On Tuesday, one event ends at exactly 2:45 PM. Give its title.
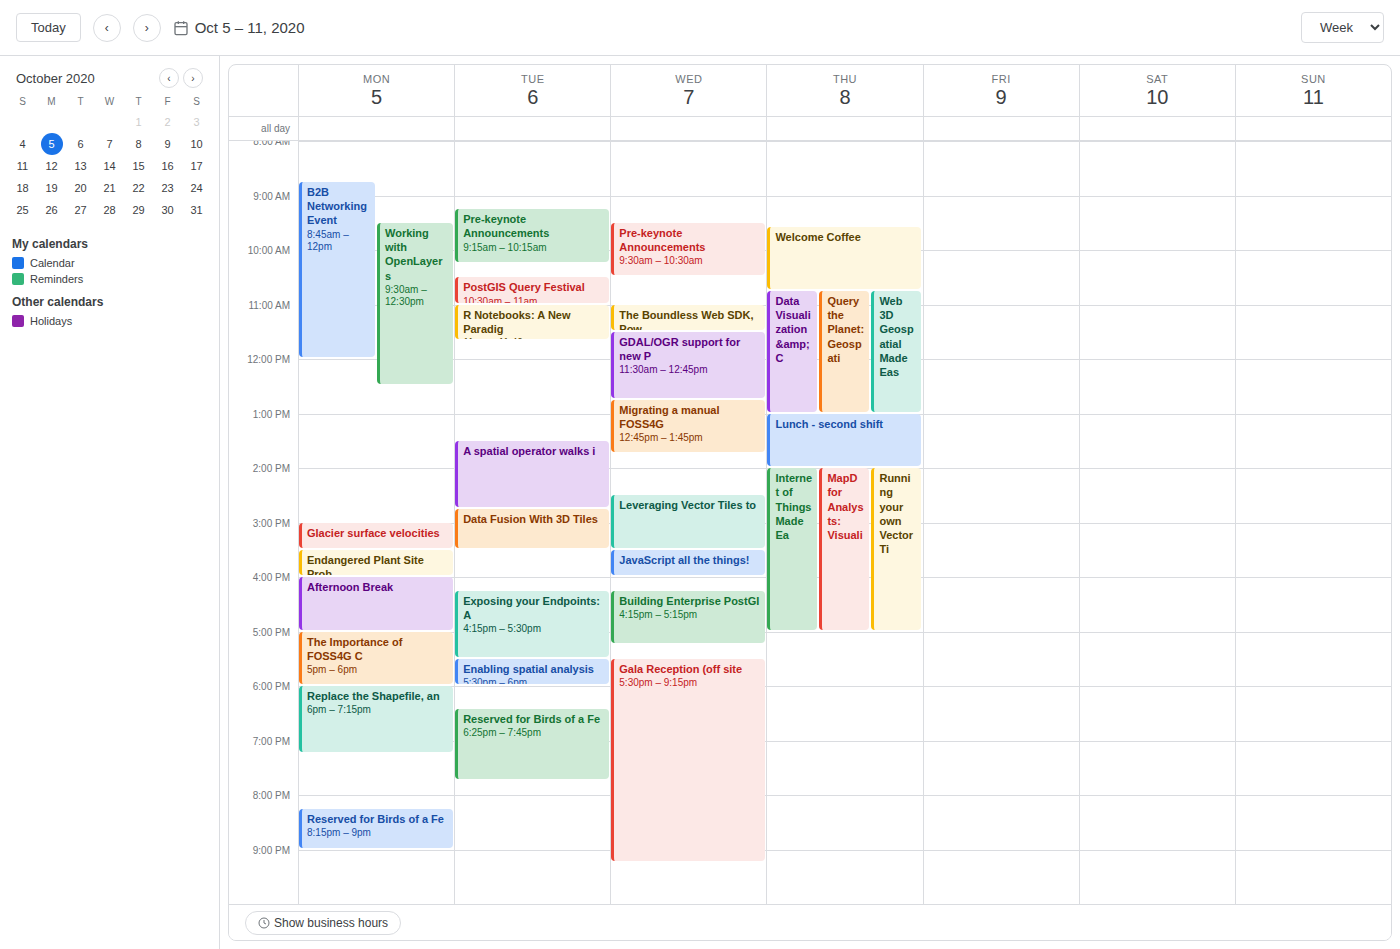
"A spatial operator walks i"